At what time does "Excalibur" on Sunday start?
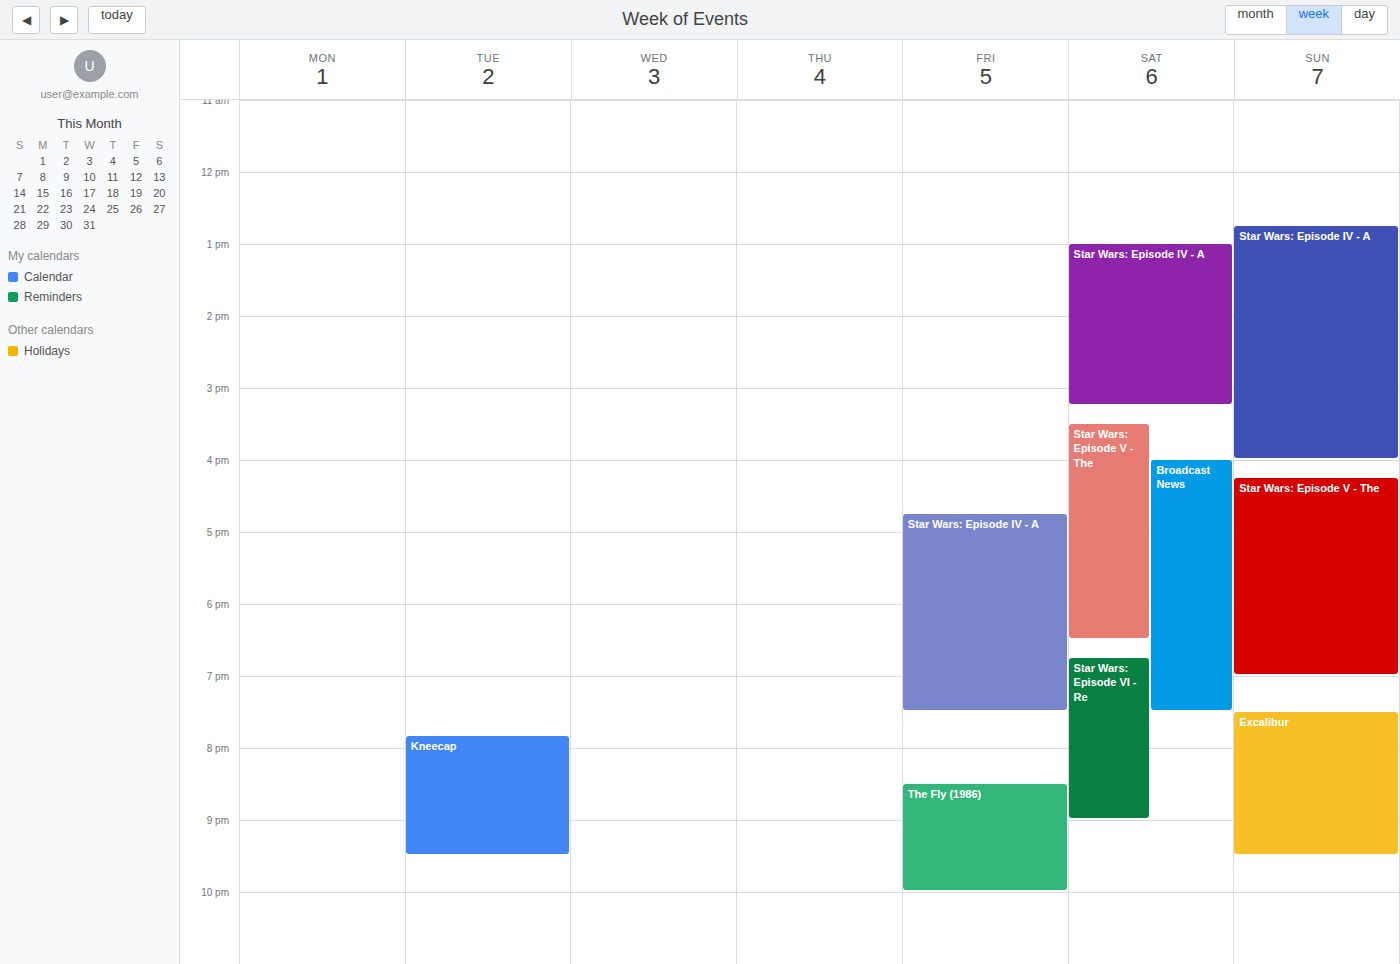
7:30 PM